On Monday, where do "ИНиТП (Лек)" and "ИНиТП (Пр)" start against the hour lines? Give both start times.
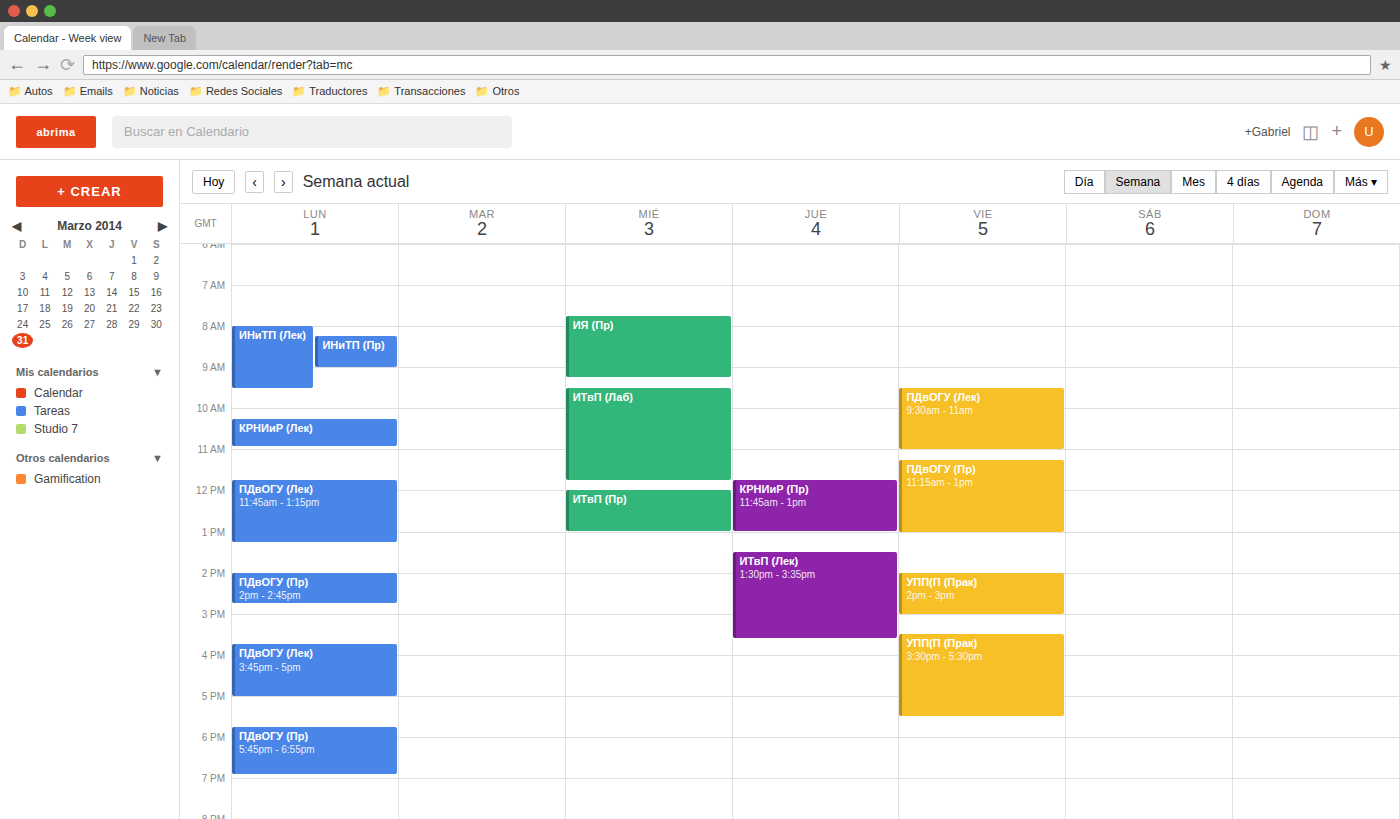
"ИНиТП (Лек)": 8:00 AM, exactly on the 8 AM line. "ИНиТП (Пр)": 8:15 AM, neither: a quarter of the way from the 8 AM line to the 9 AM line.